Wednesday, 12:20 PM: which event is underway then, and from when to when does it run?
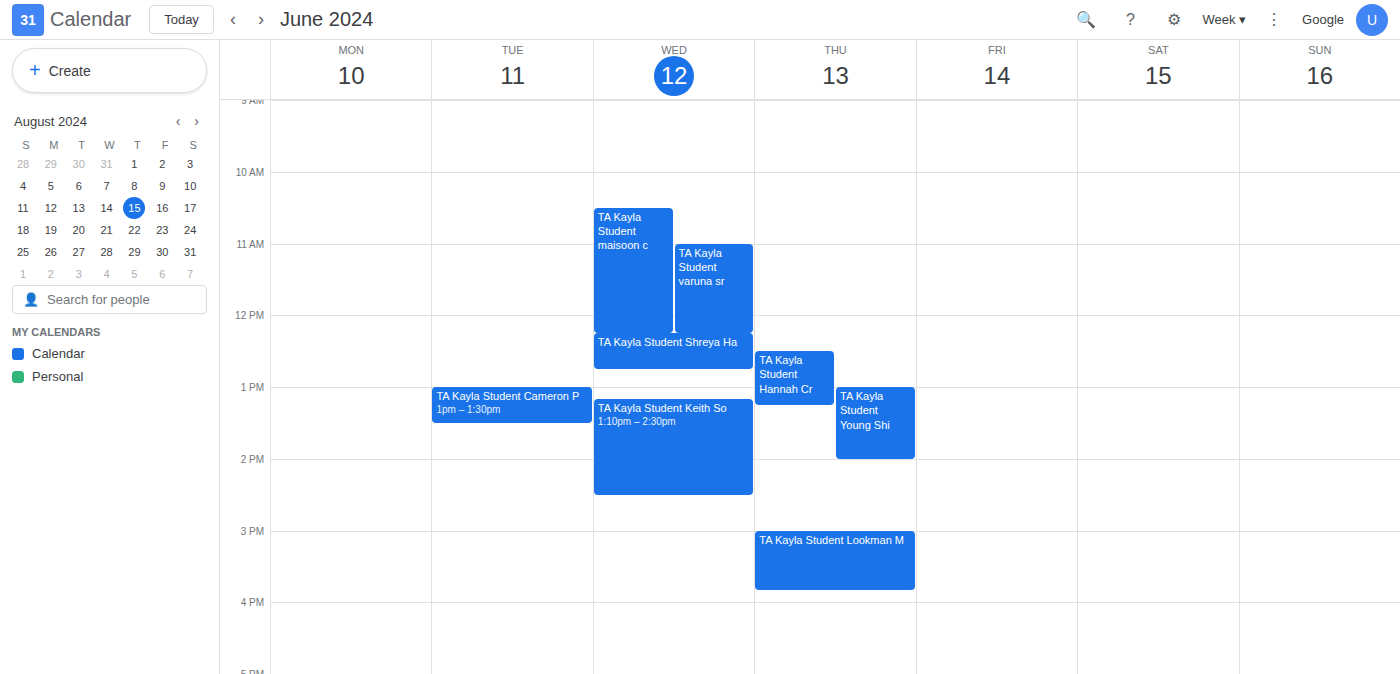
"TA Kayla Student Shreya Ha", 12:15 PM to 12:45 PM